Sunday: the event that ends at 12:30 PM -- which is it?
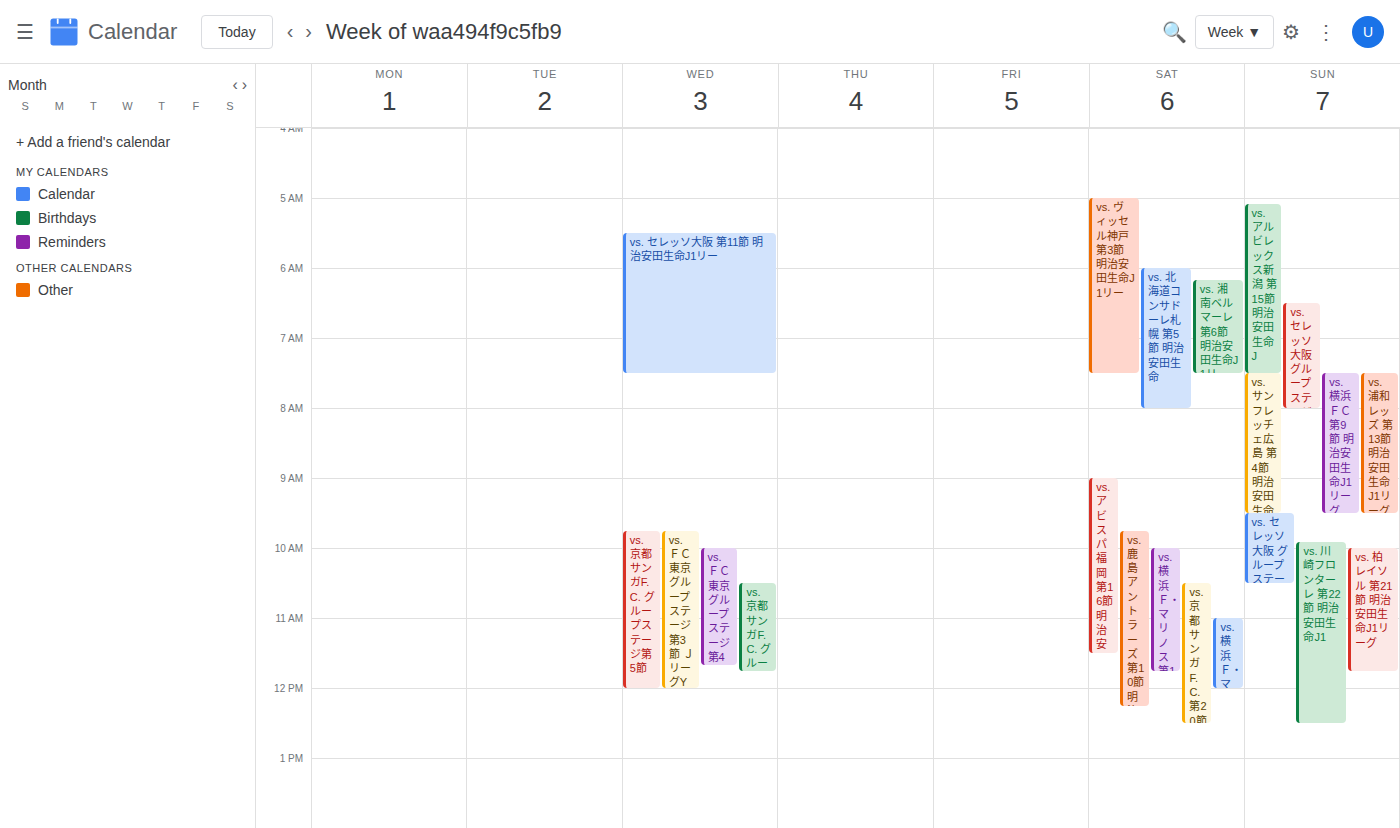
"vs. 川崎フロンターレ 第22節 明治安田生命J1"